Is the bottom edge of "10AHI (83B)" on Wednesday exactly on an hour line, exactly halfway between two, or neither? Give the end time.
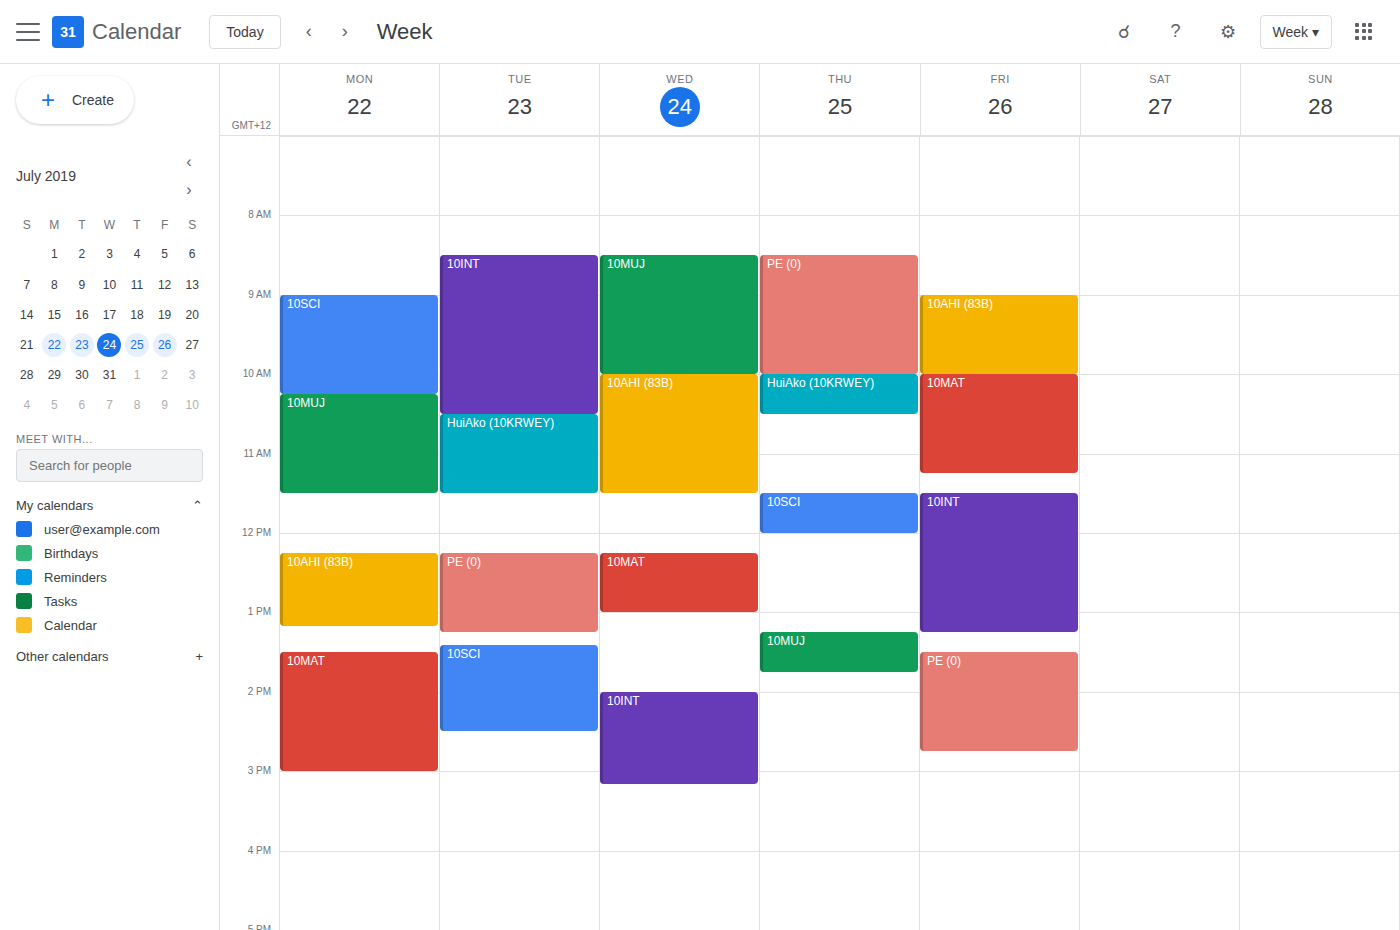
11:30 AM -- halfway between the 11 AM and 12 PM lines.